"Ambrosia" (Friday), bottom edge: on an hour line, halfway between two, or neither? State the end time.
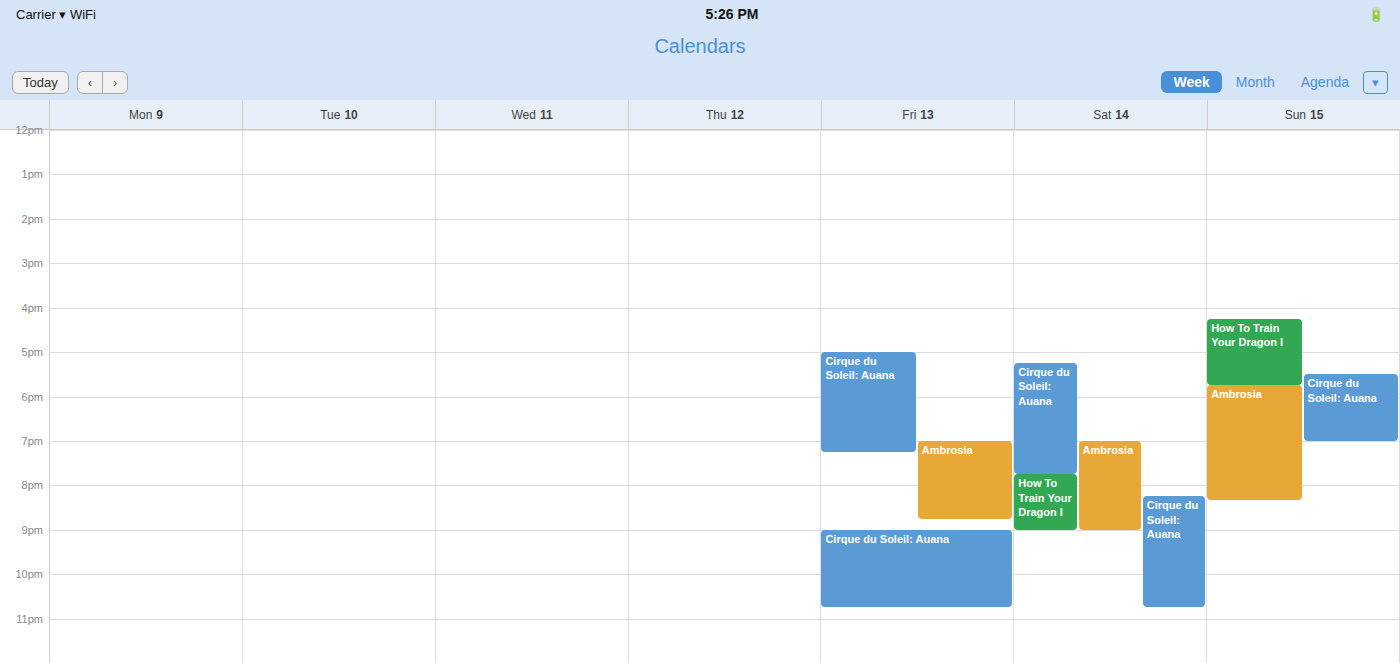
8:45 PM -- neither: three quarters of the way from the 8 PM line to the 9 PM line.